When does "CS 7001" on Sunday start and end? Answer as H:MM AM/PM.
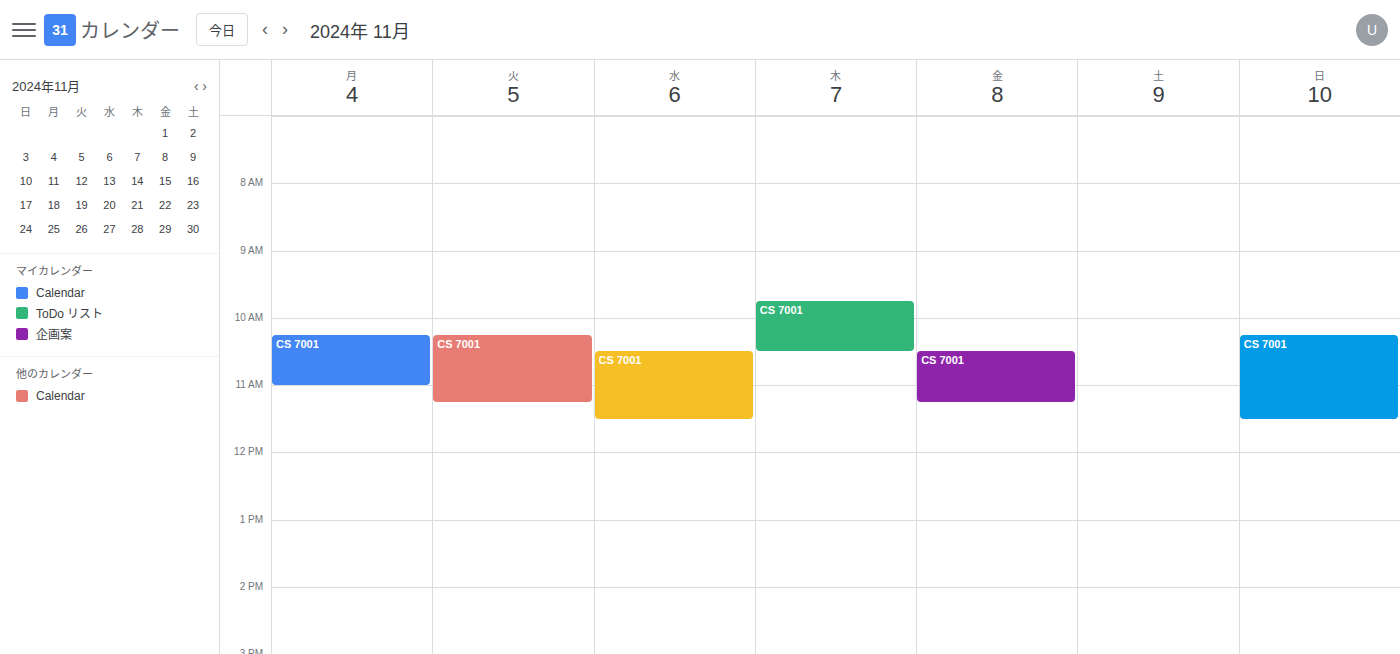
10:15 AM to 11:30 AM